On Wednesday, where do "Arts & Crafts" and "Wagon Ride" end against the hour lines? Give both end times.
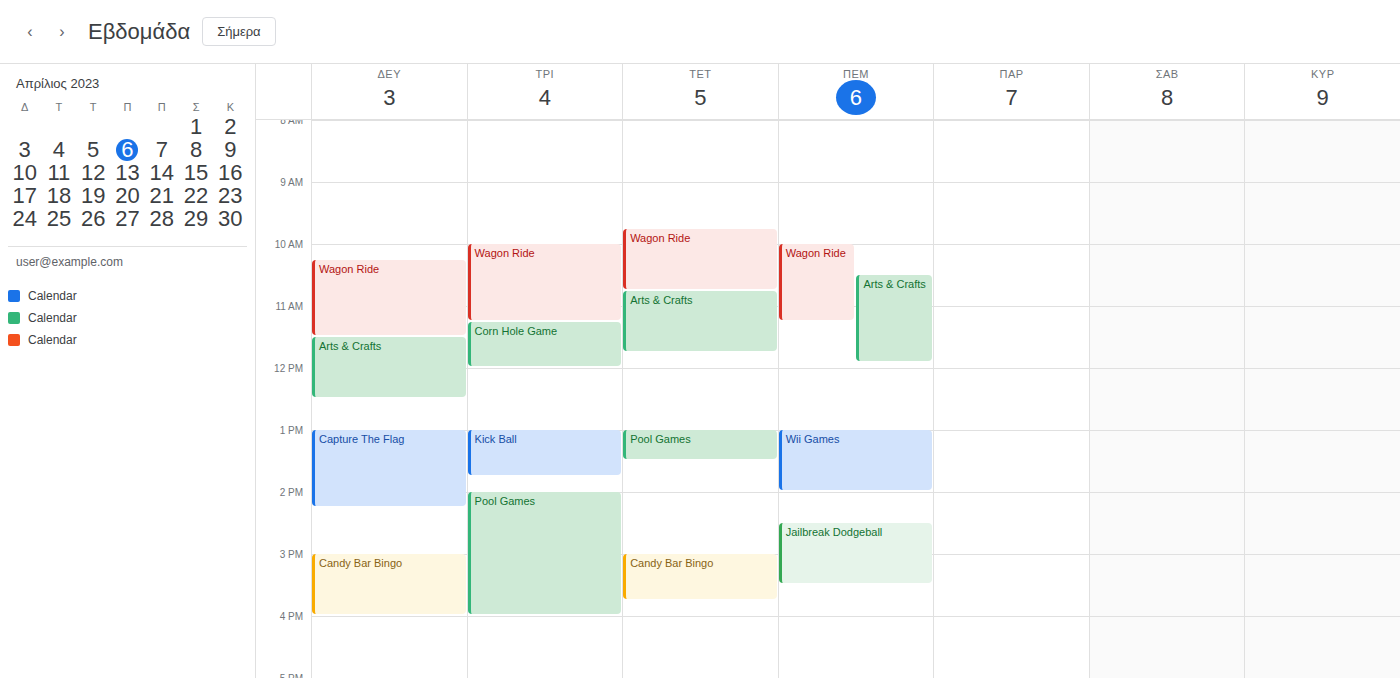
"Arts & Crafts": 11:45 AM, neither: three quarters of the way from the 11 AM line to the 12 PM line. "Wagon Ride": 10:45 AM, neither: three quarters of the way from the 10 AM line to the 11 AM line.